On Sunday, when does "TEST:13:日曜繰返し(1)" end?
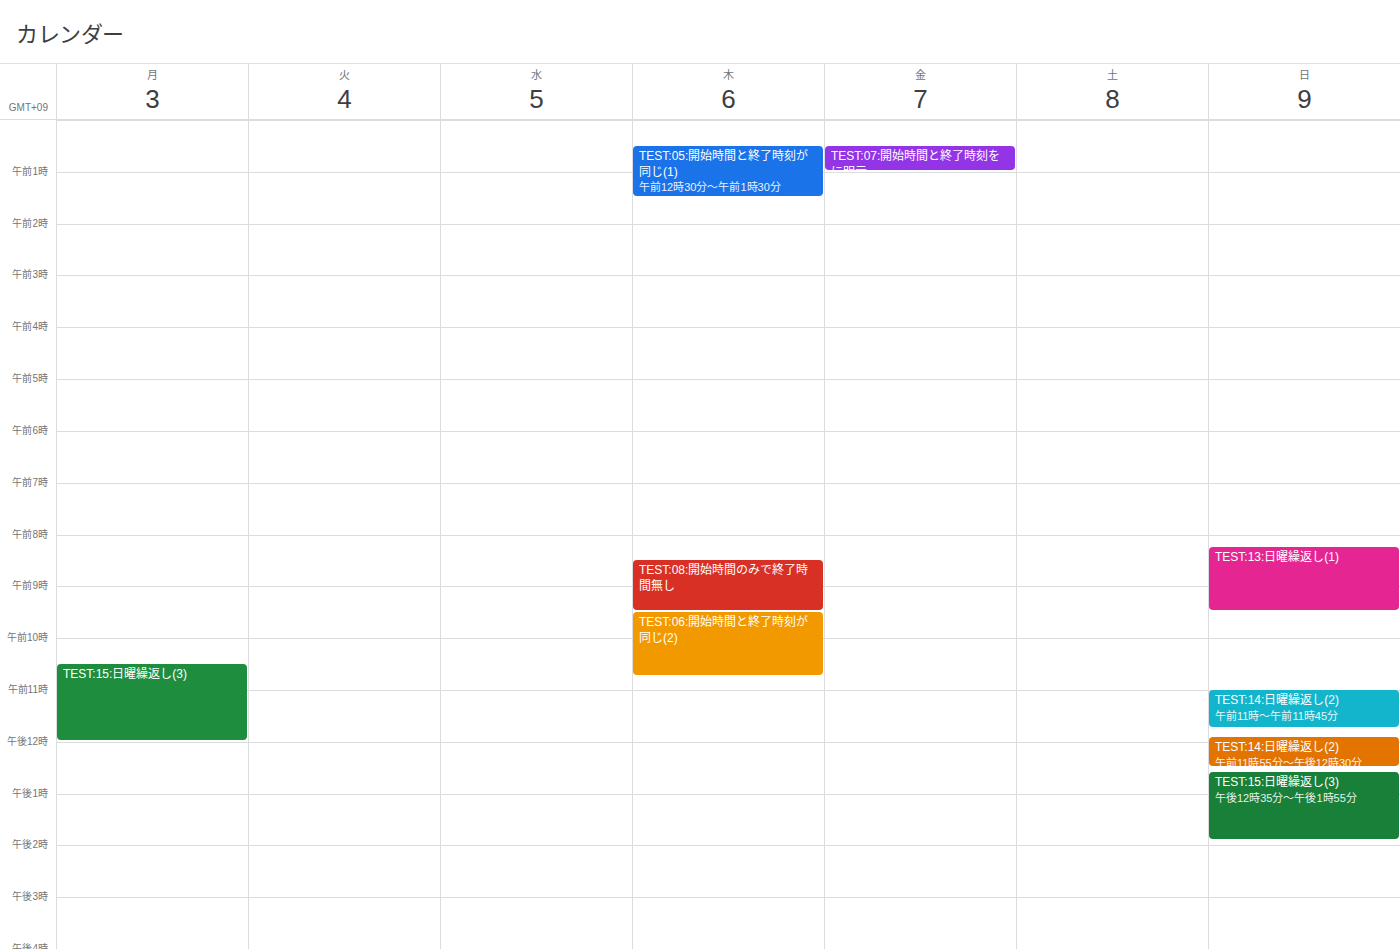
9:30 AM